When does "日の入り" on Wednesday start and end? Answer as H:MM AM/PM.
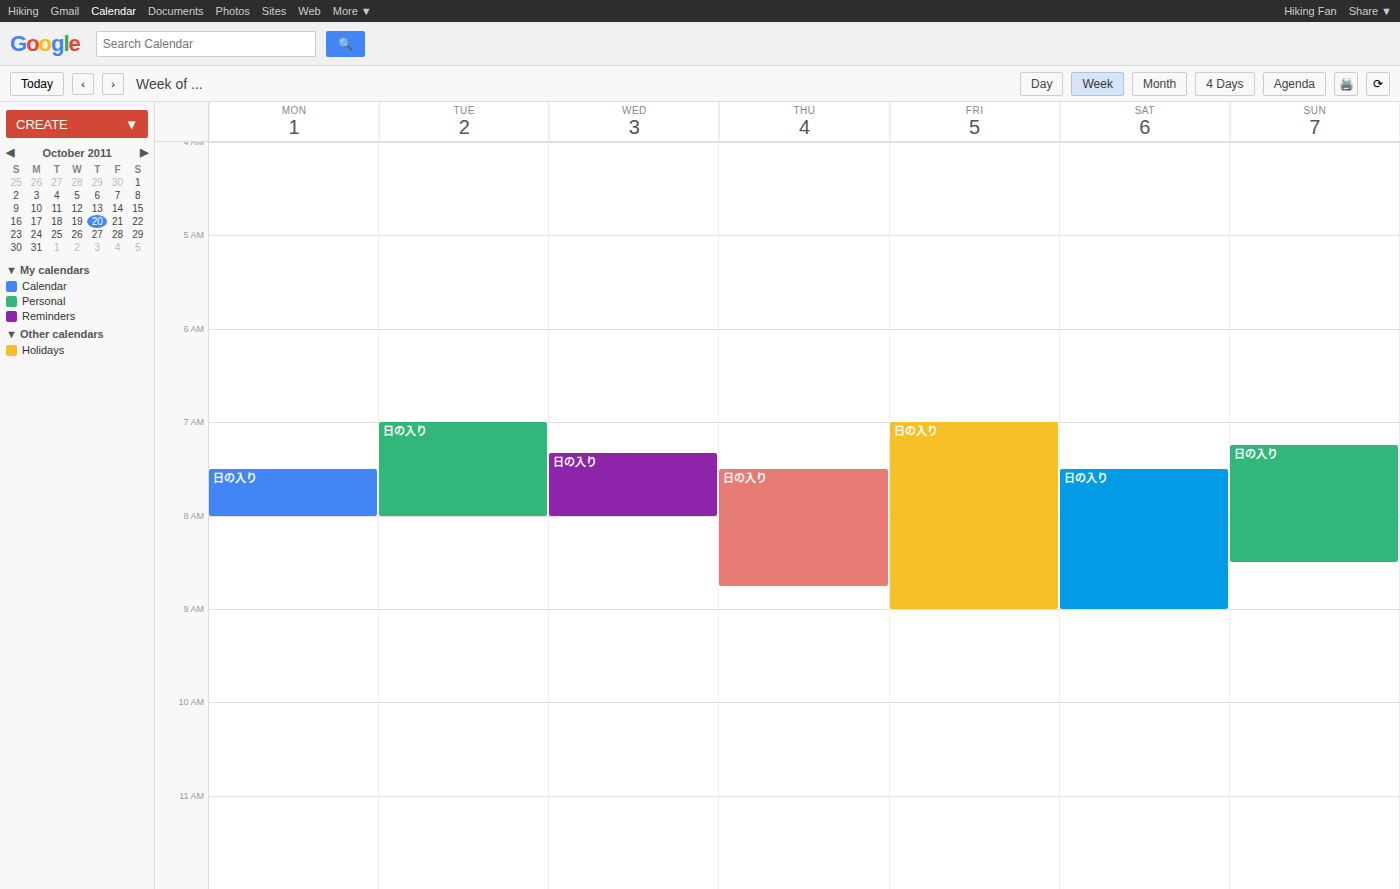
7:20 AM to 8:00 AM